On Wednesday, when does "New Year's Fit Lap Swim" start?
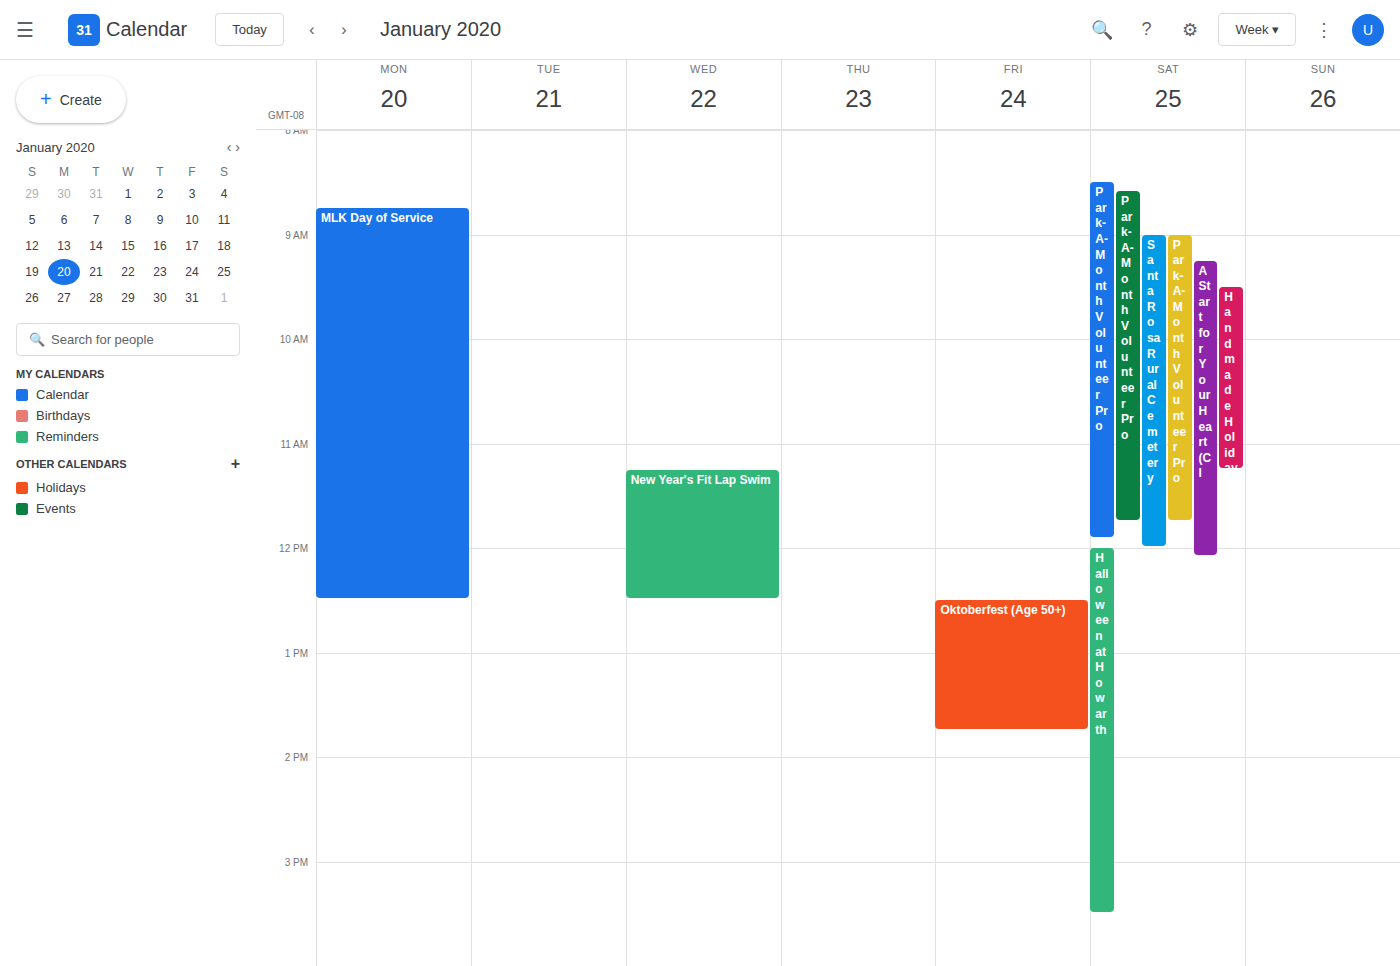
11:15 AM